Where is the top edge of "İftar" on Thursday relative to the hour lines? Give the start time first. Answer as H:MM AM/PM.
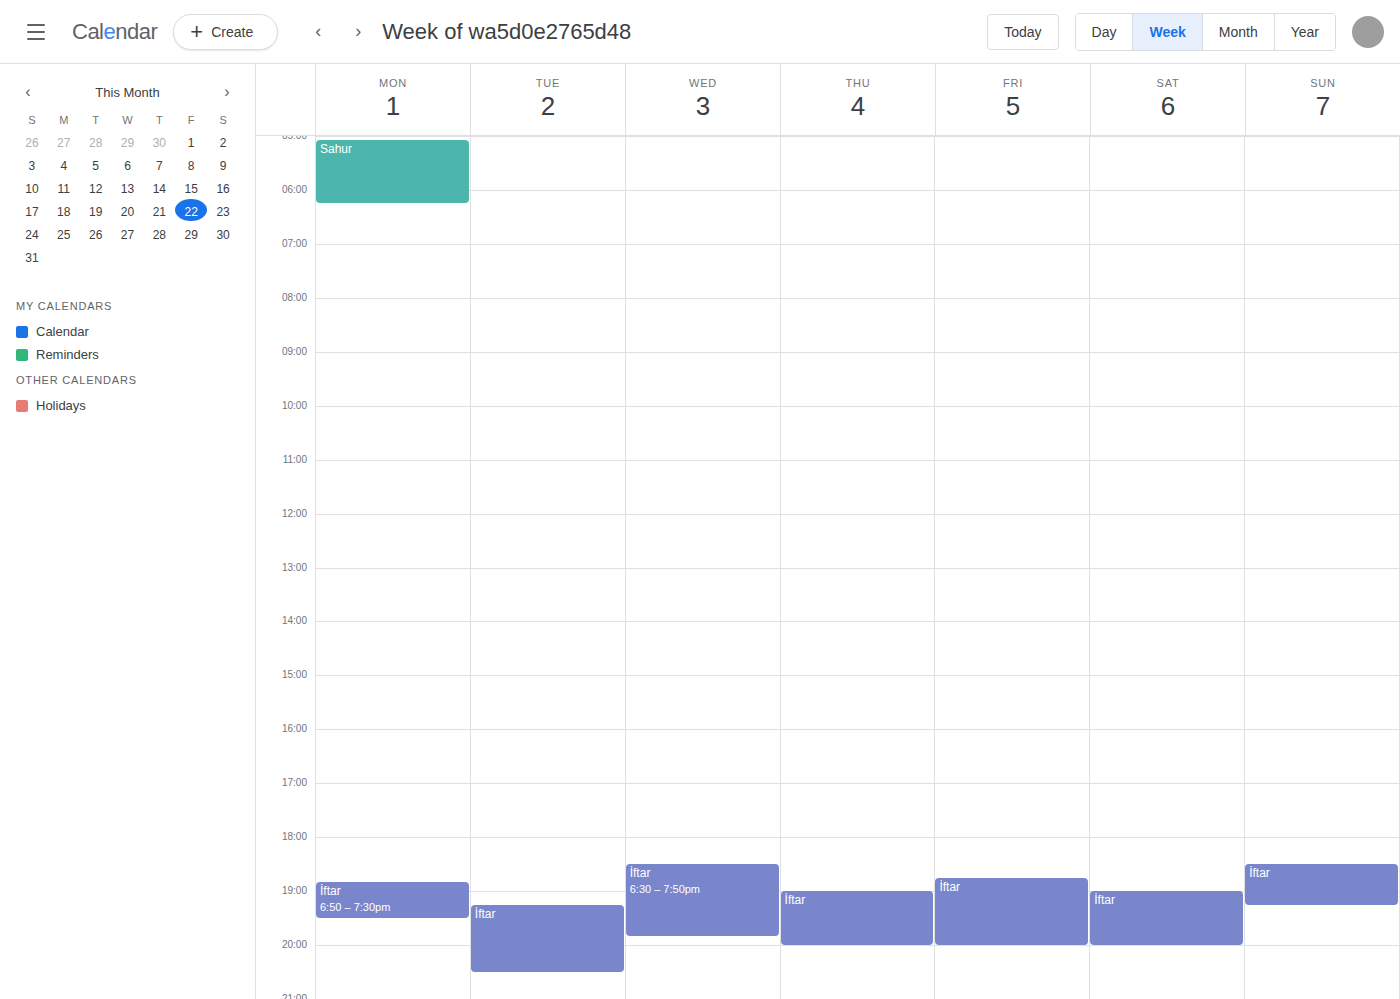
7:00 PM -- exactly on the 7 PM line.